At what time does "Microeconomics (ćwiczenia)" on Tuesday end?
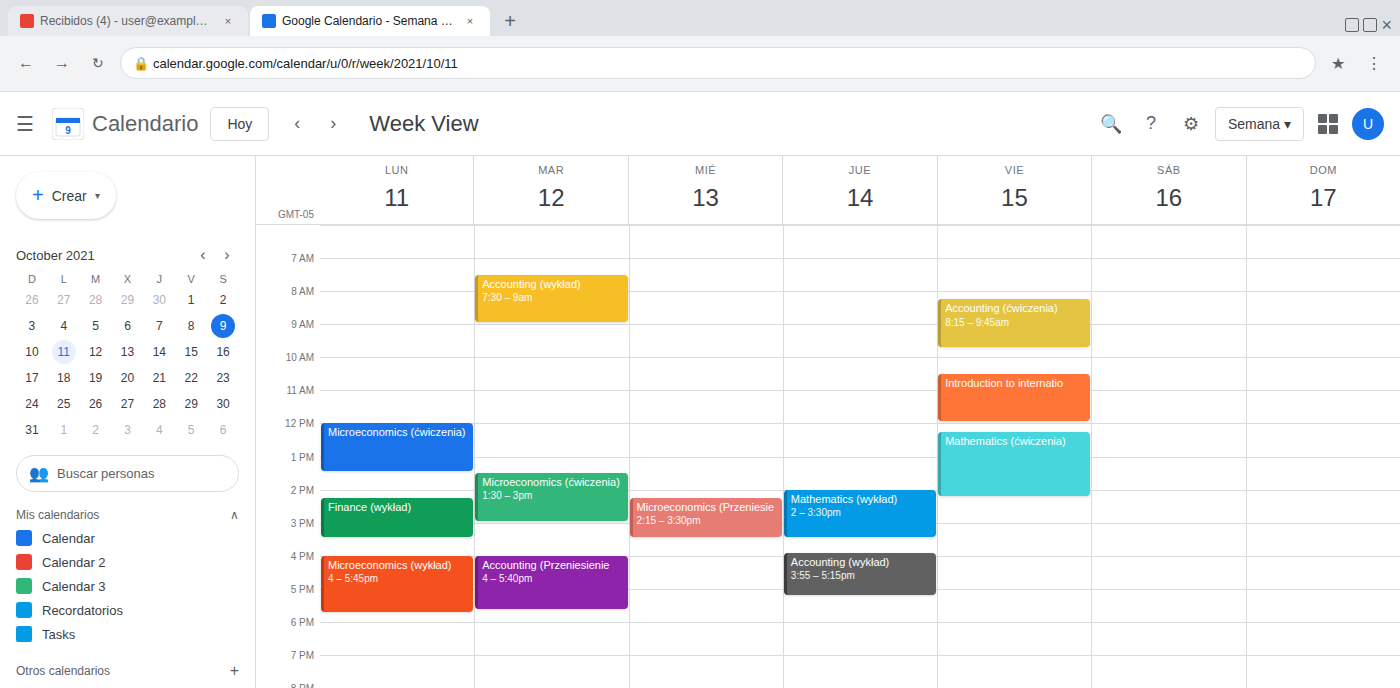
3:00 PM